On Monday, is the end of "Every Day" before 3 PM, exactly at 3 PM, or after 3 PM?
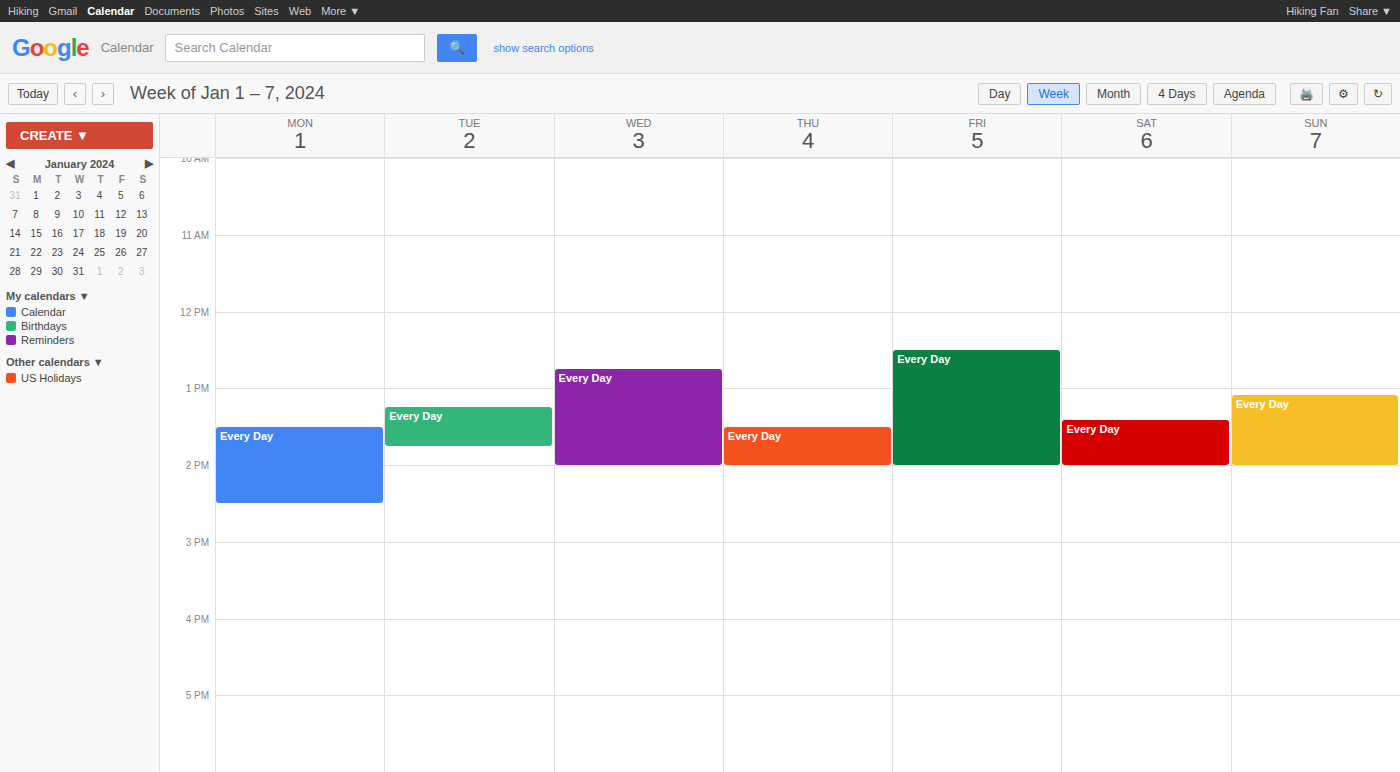
2:30 PM -- before 3 PM, 30 minutes above the 3 PM line.